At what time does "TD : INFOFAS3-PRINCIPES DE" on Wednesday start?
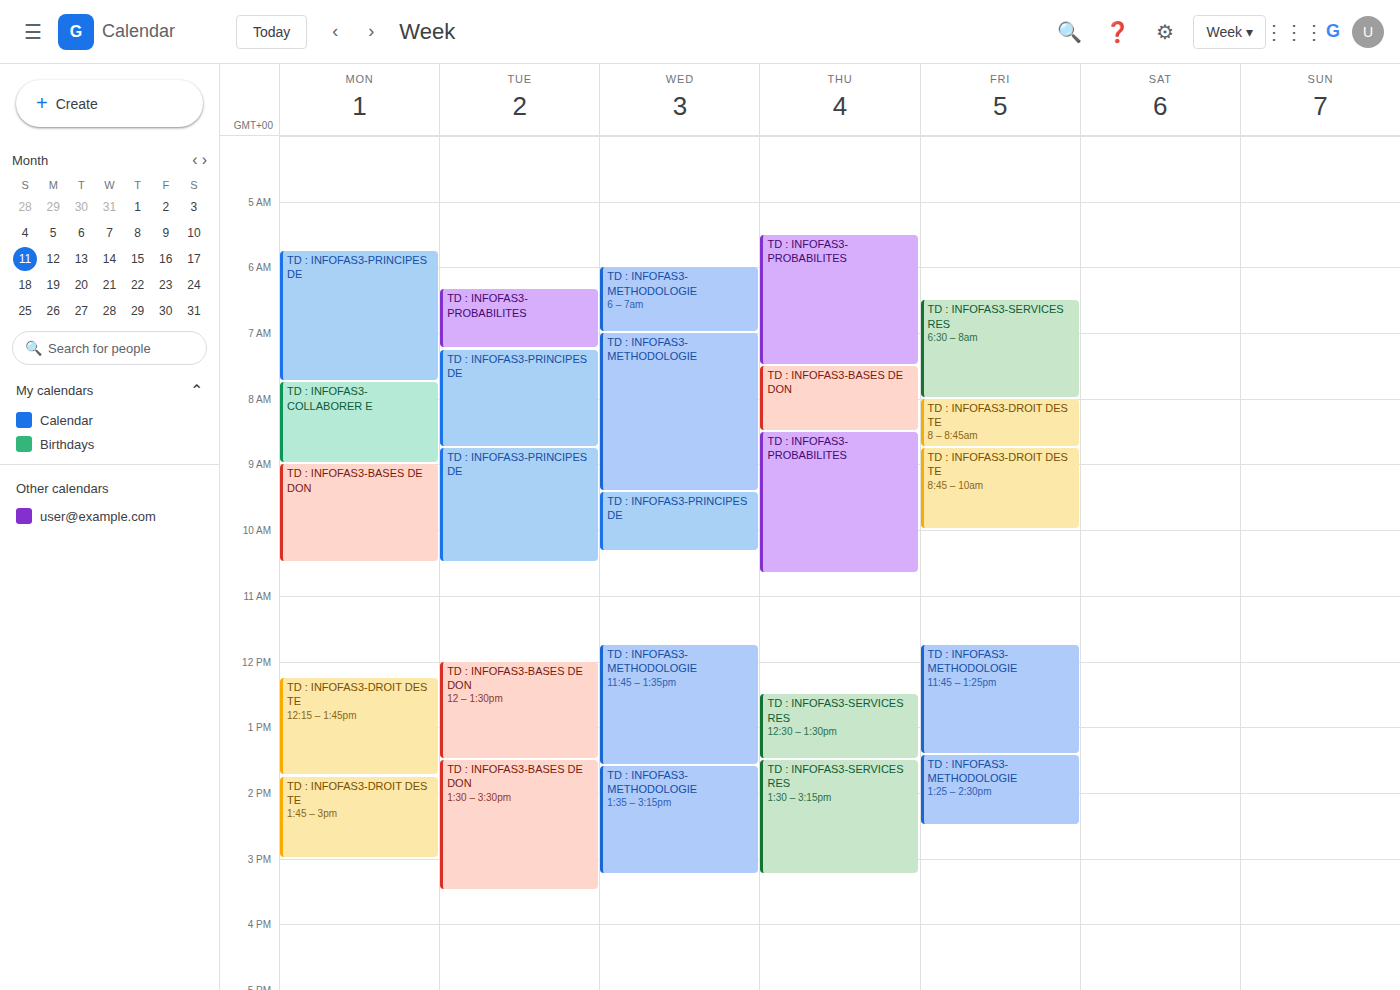
09:25